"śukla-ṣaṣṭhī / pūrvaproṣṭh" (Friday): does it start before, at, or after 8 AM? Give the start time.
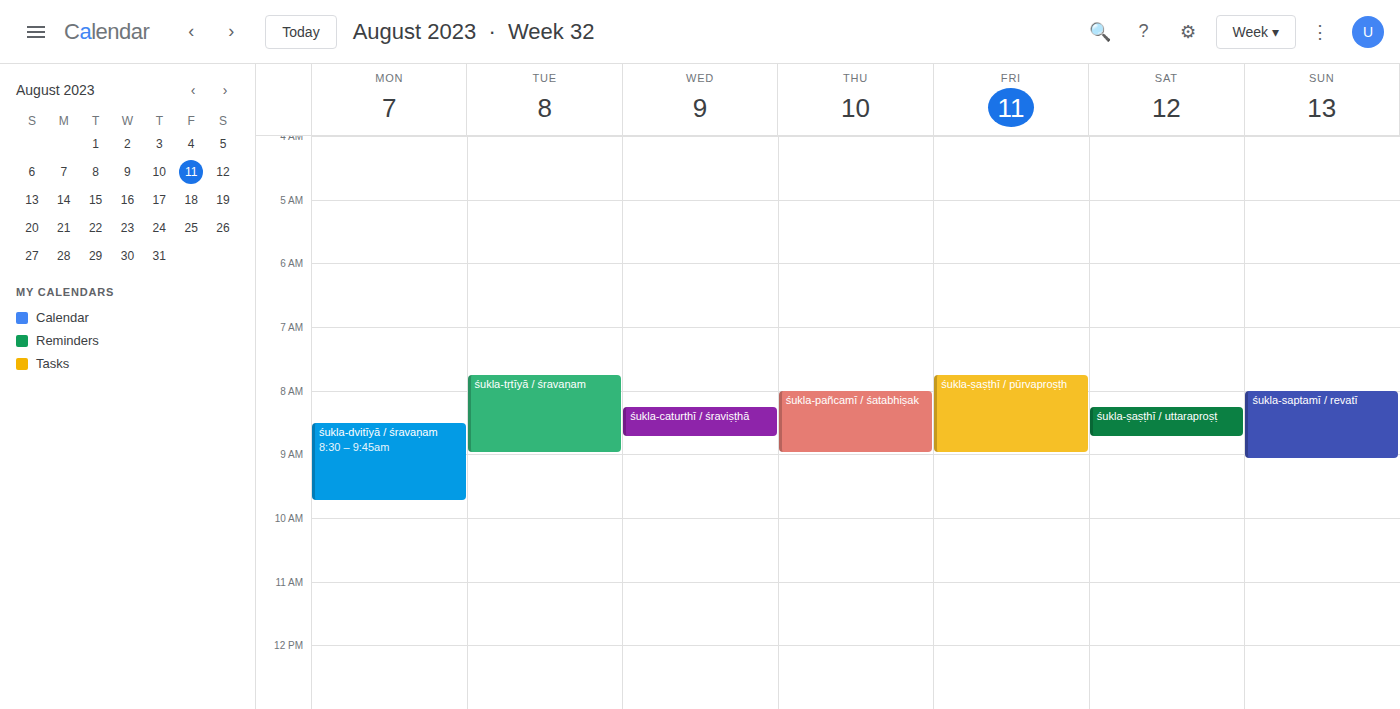
7:45 AM -- before 8 AM, 15 minutes above the 8 AM line.